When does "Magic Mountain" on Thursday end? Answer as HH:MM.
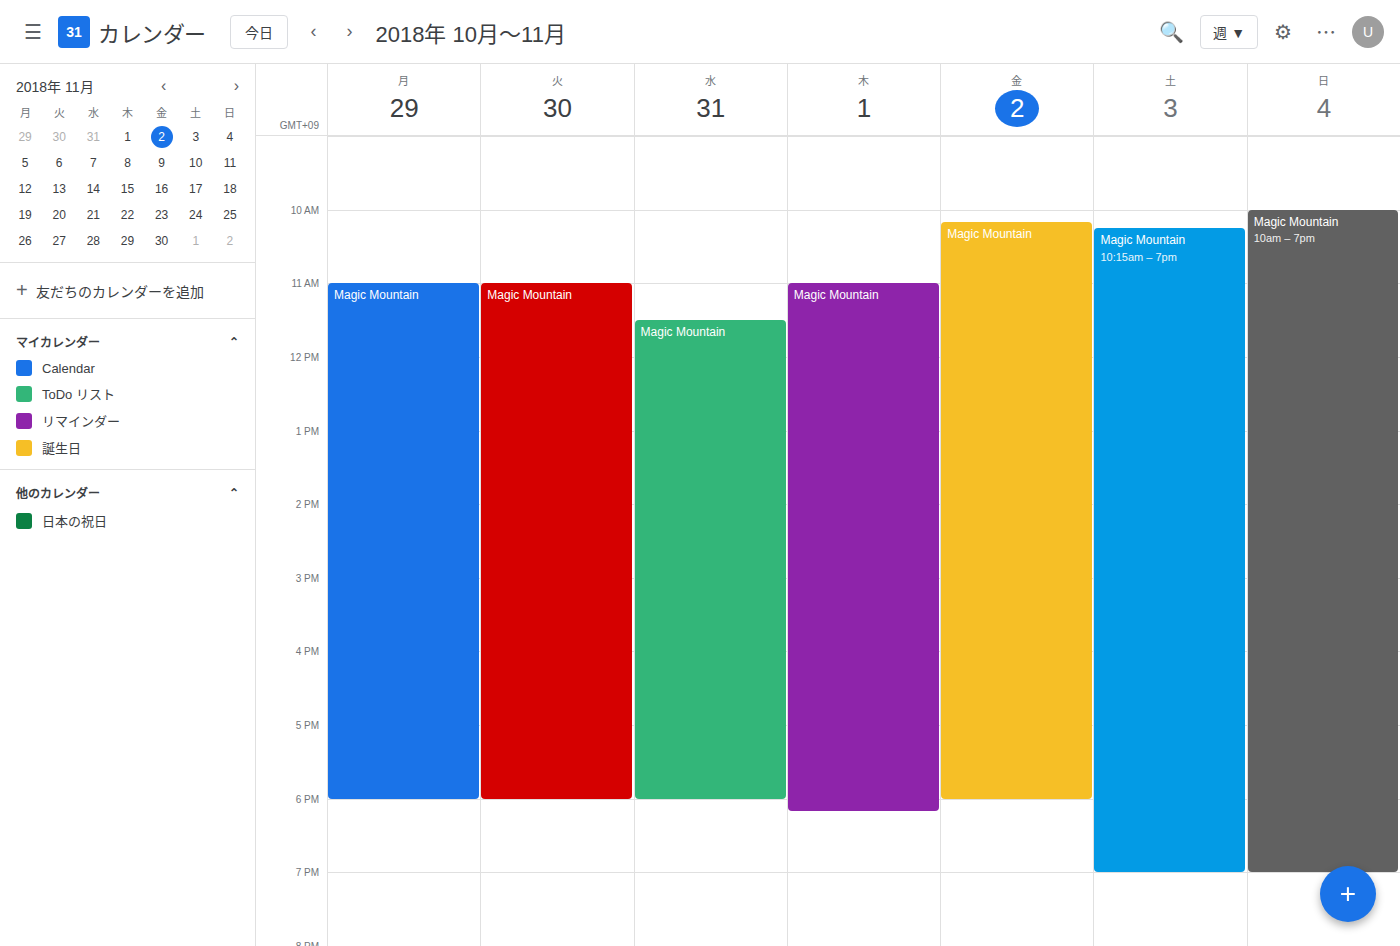
18:10